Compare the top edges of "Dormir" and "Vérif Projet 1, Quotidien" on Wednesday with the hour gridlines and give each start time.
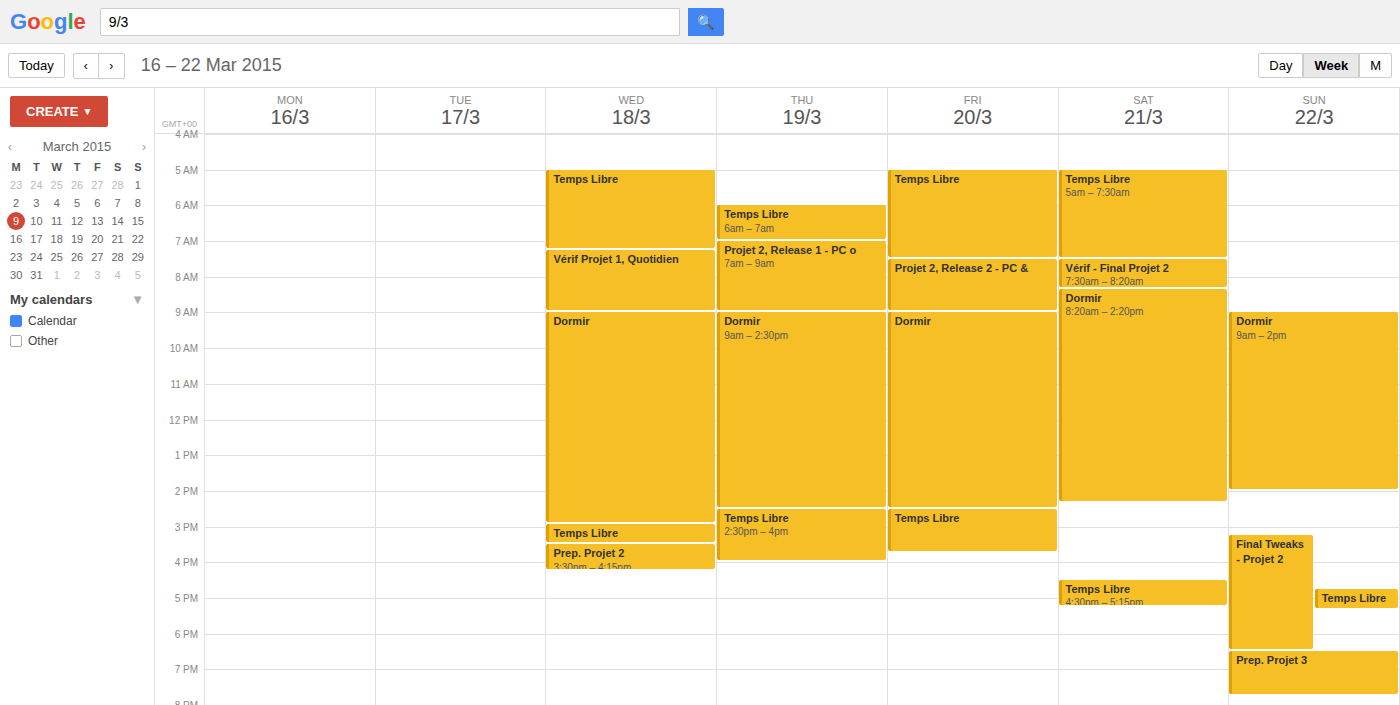
"Dormir": 9:00 AM, exactly on the 9 AM line. "Vérif Projet 1, Quotidien": 7:15 AM, neither: a quarter of the way from the 7 AM line to the 8 AM line.